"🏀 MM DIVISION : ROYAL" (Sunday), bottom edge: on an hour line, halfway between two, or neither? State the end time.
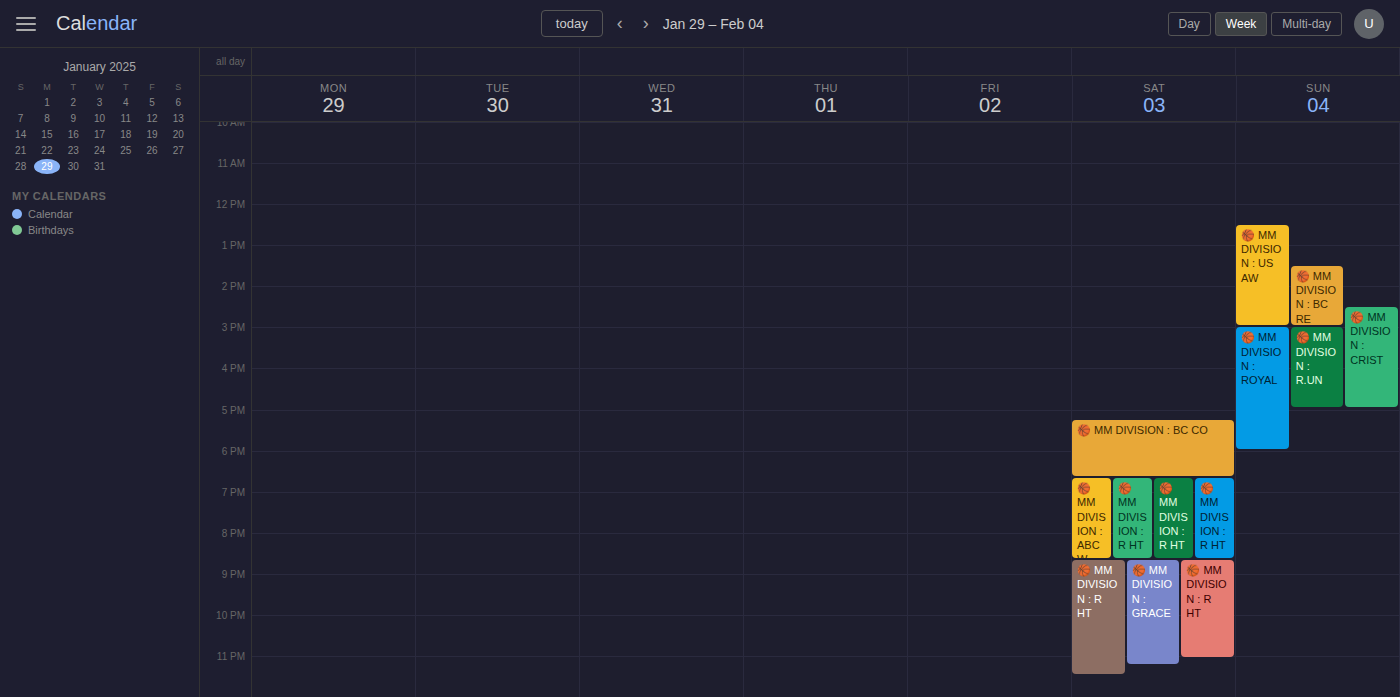
6:00 PM -- exactly on the 6 PM line.